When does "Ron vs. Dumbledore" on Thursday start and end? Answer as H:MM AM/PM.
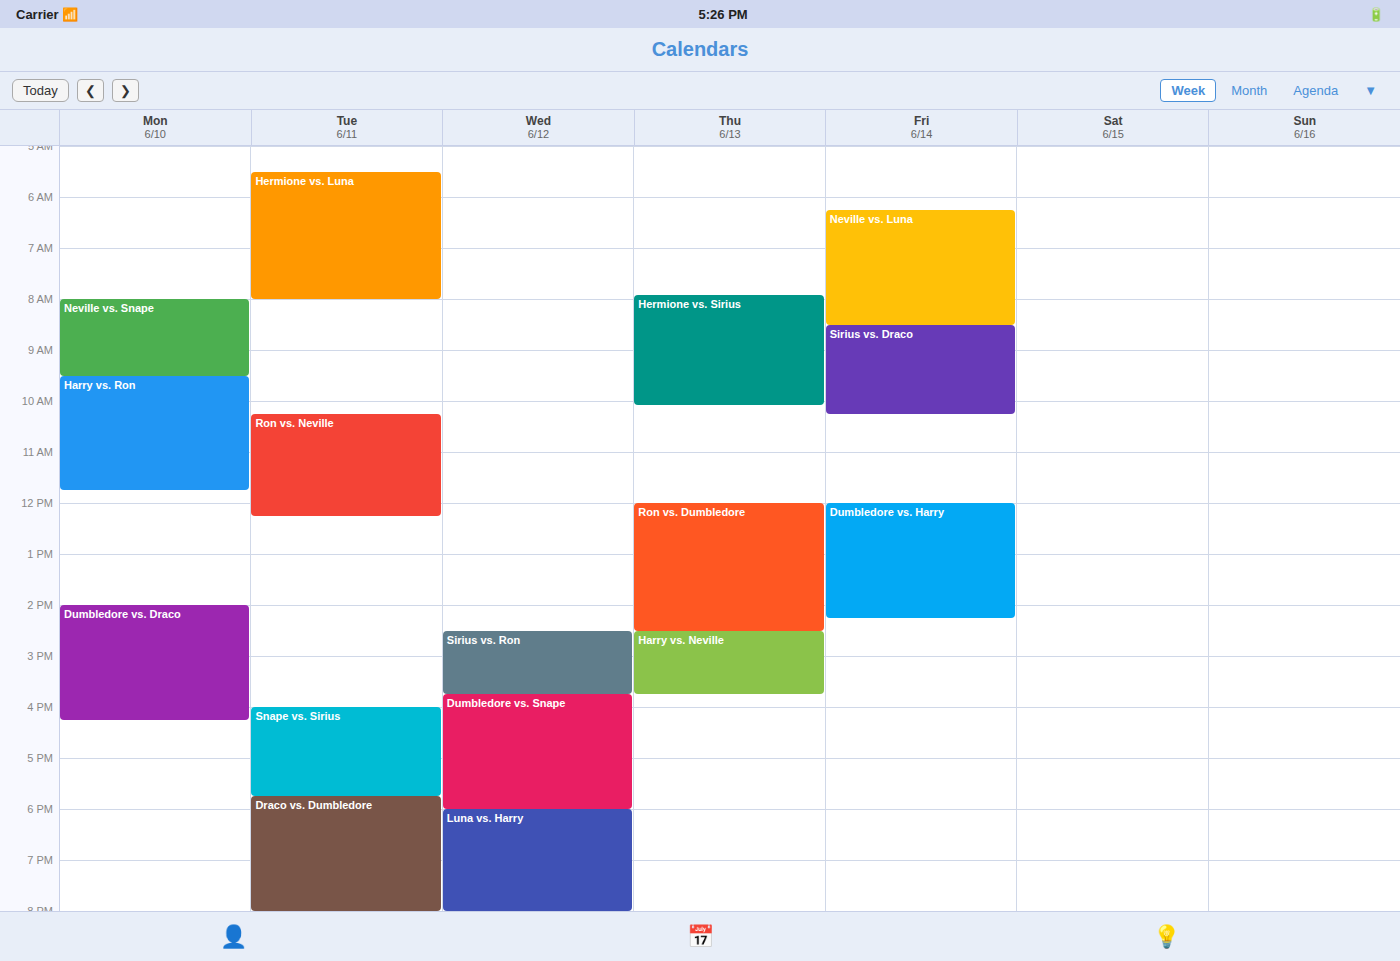
12:00 PM to 2:30 PM